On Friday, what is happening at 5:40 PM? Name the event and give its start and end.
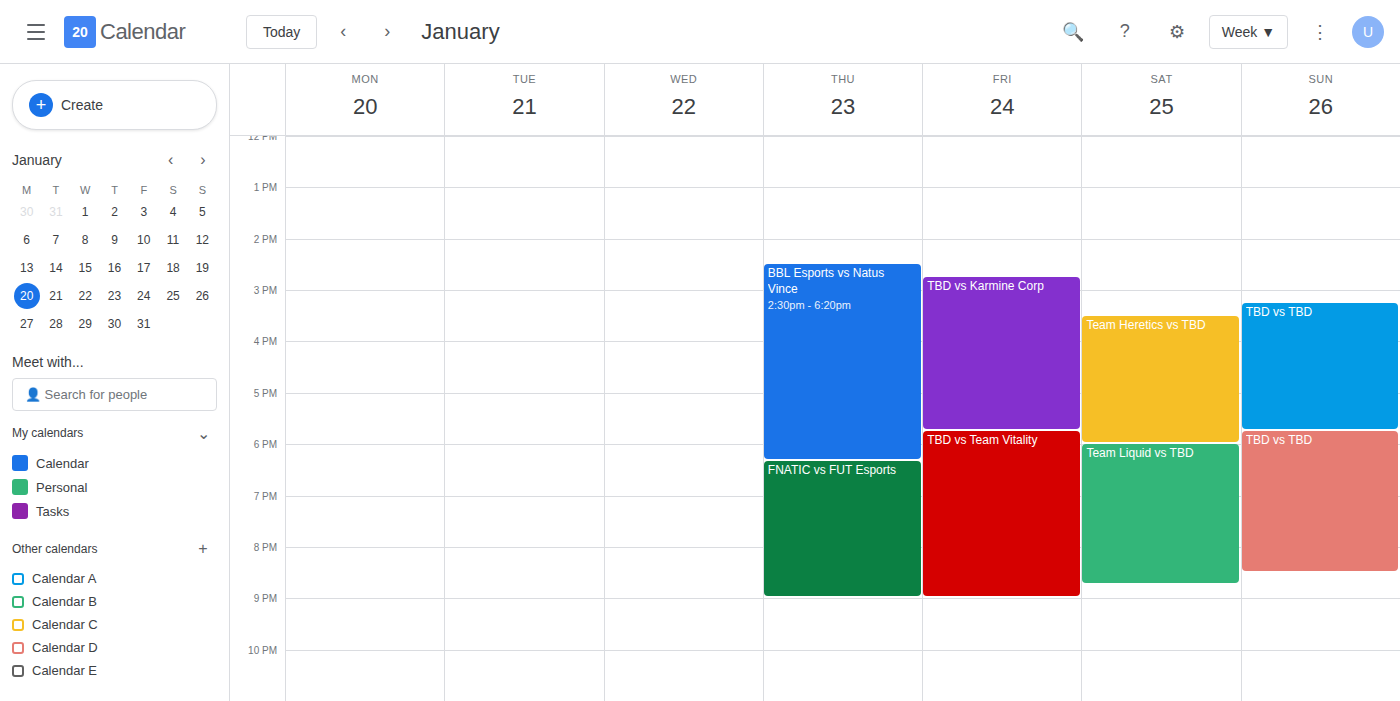
"TBD vs Karmine Corp", 2:45 PM to 5:45 PM